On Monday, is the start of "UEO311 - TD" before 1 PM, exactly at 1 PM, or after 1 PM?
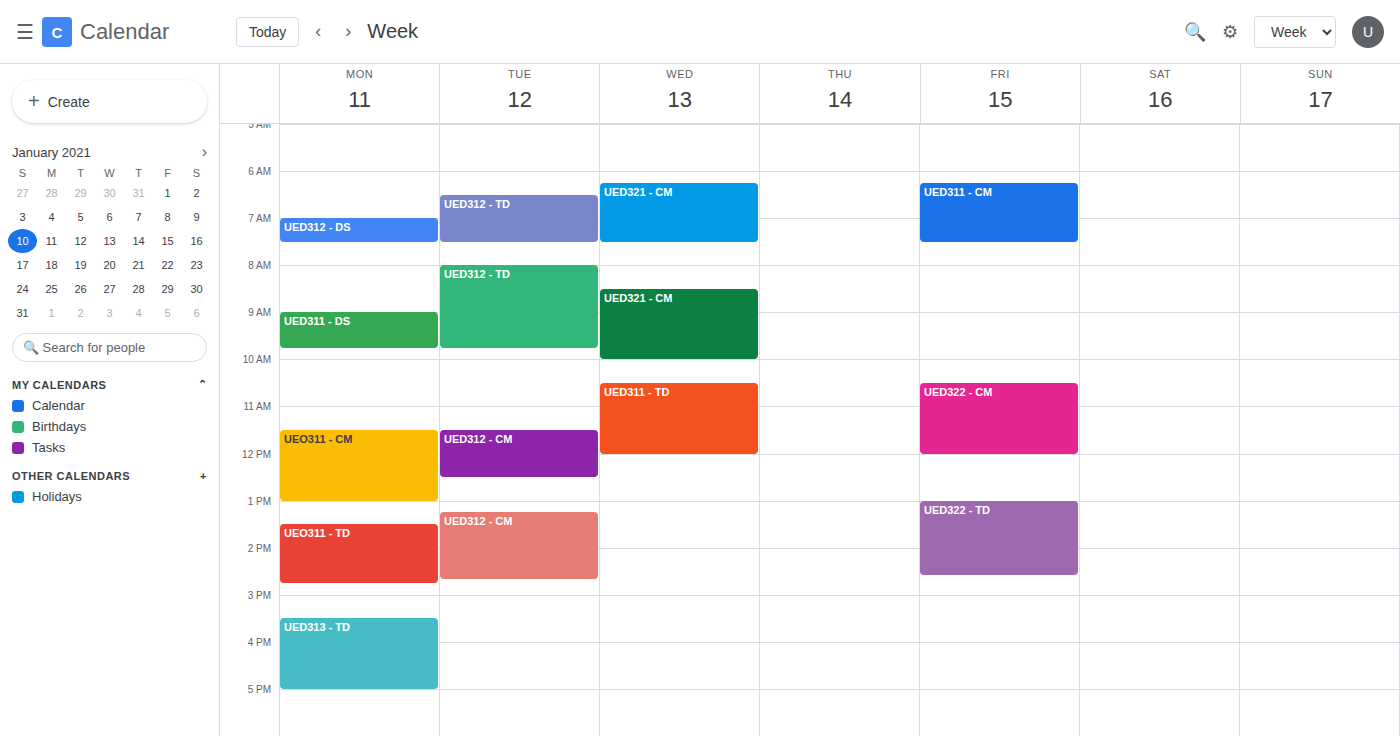
1:30 PM -- after 1 PM, 30 minutes below the 1 PM line.